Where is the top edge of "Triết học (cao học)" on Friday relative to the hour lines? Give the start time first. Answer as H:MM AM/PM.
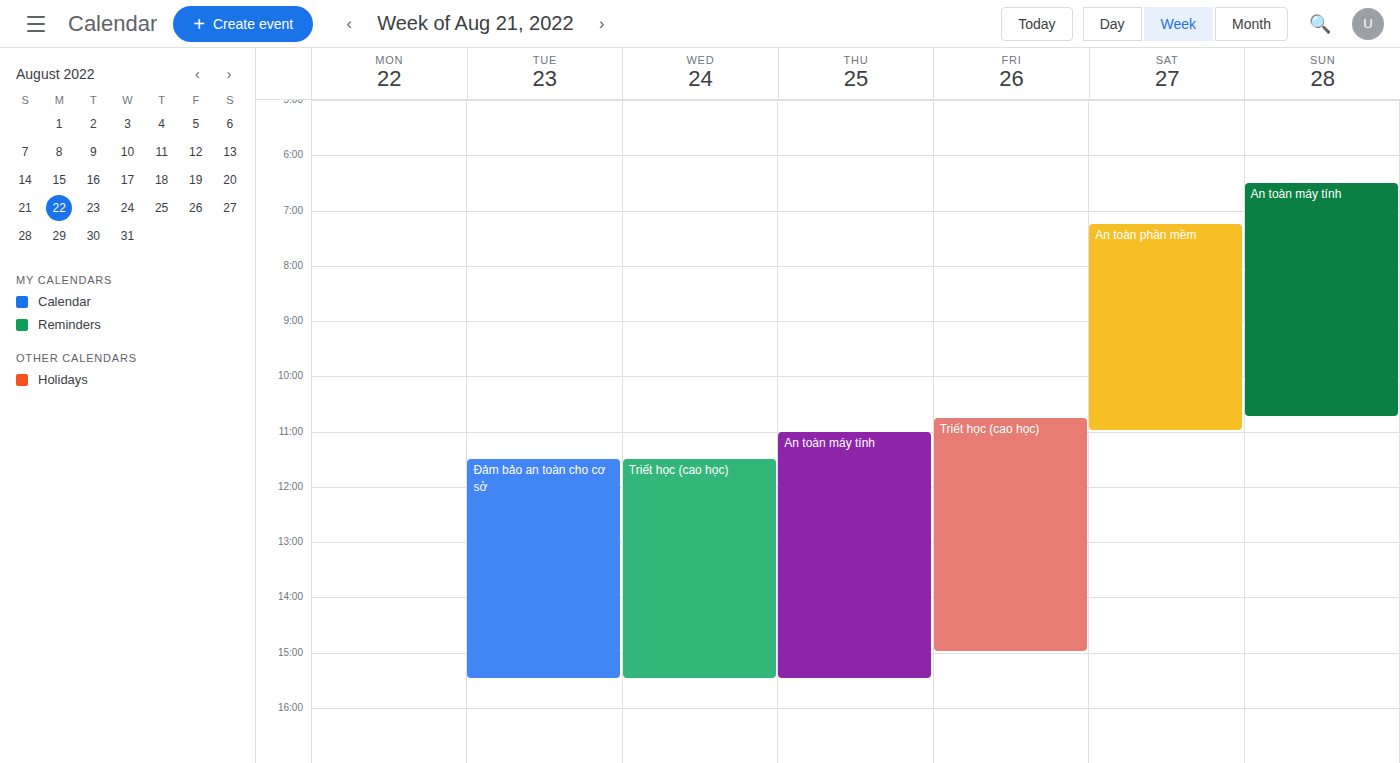
10:45 AM -- neither: three quarters of the way from the 10 AM line to the 11 AM line.